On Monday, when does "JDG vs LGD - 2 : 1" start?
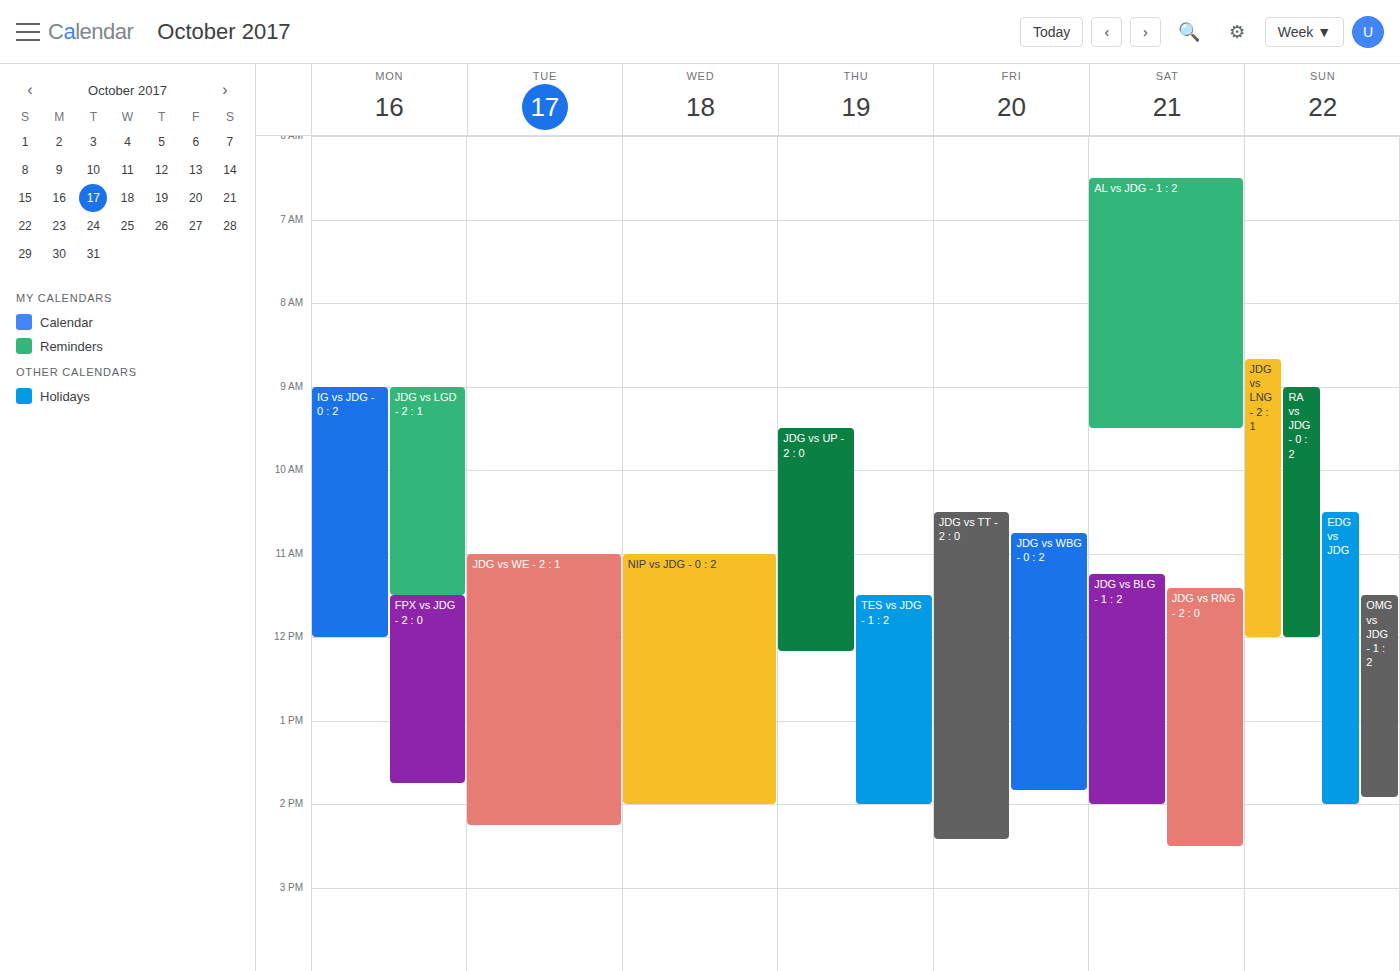
9:00 AM